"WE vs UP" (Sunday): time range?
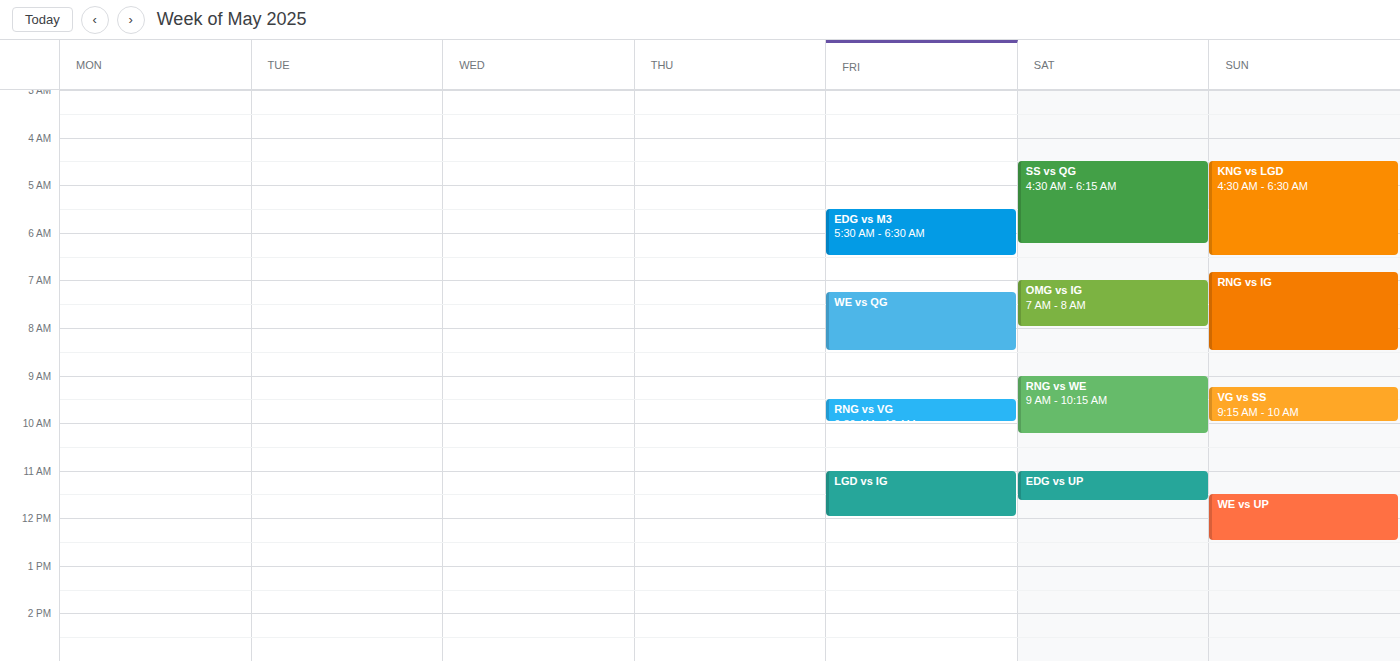
11:30 AM to 12:30 PM